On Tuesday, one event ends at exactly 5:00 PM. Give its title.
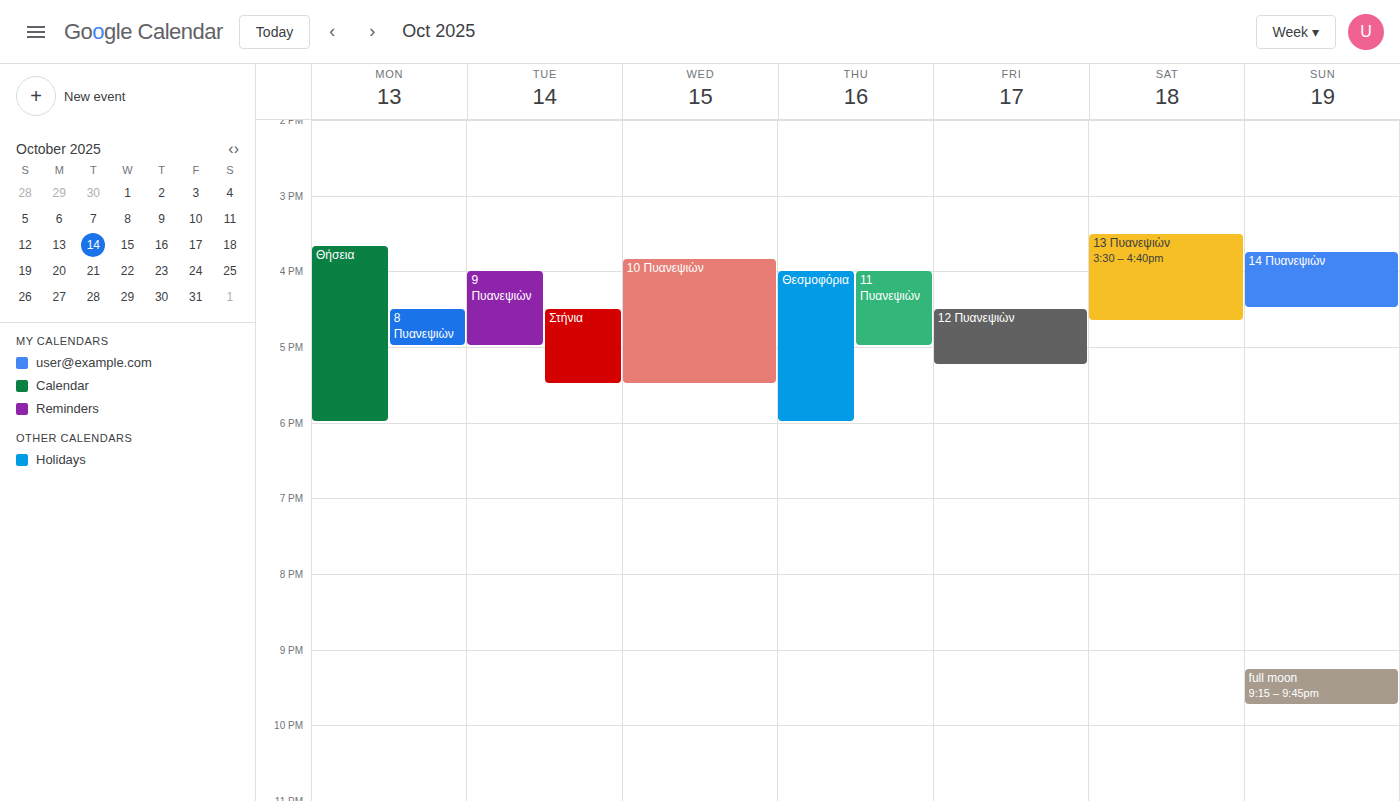
"9 Πυανεψιὼν"